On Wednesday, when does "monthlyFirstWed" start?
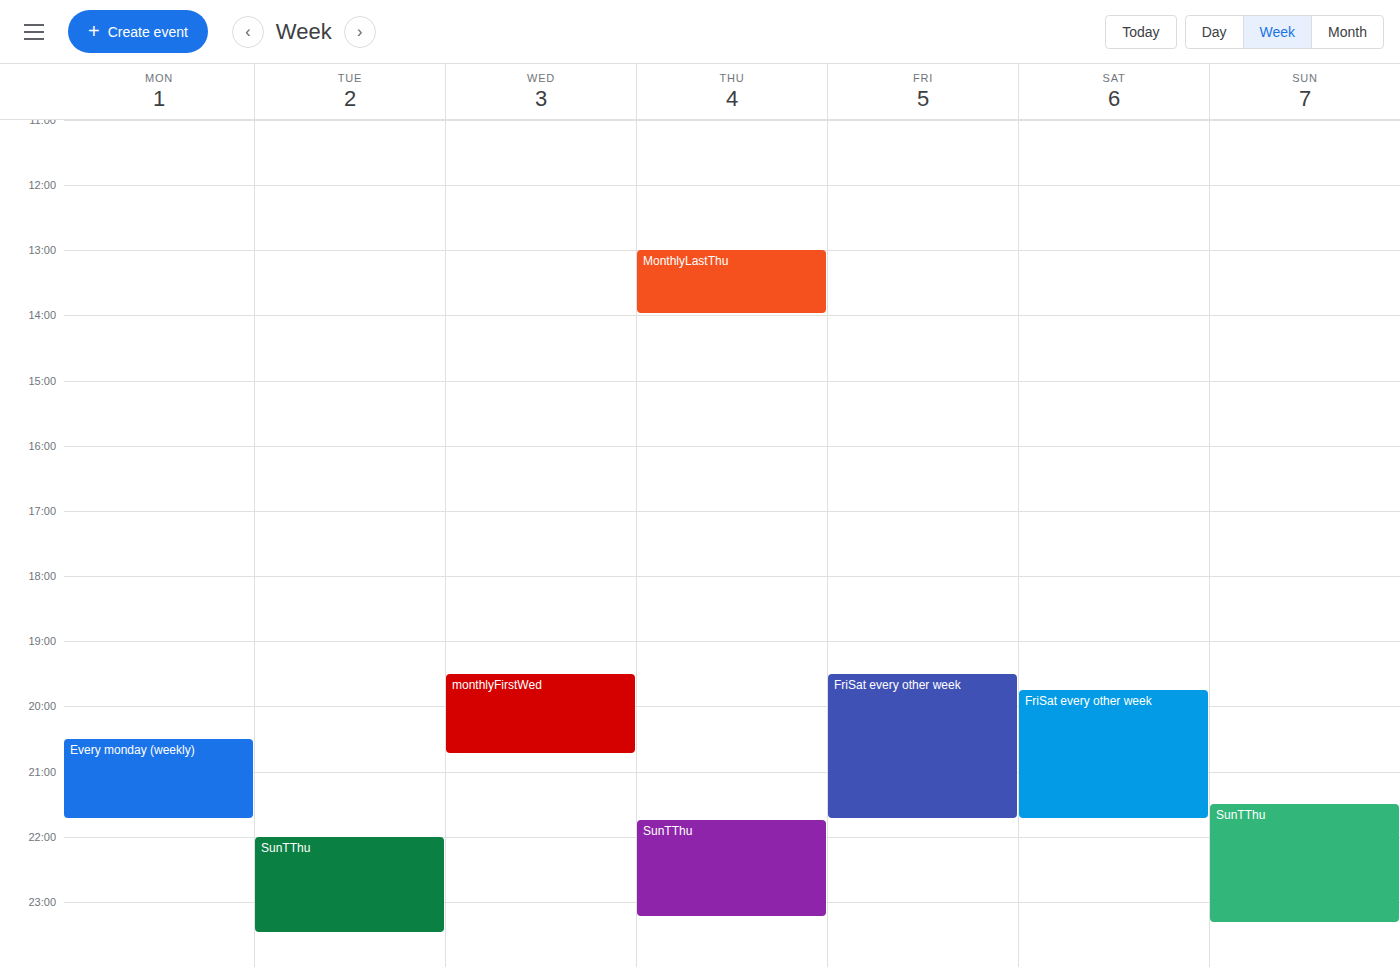
7:30 PM